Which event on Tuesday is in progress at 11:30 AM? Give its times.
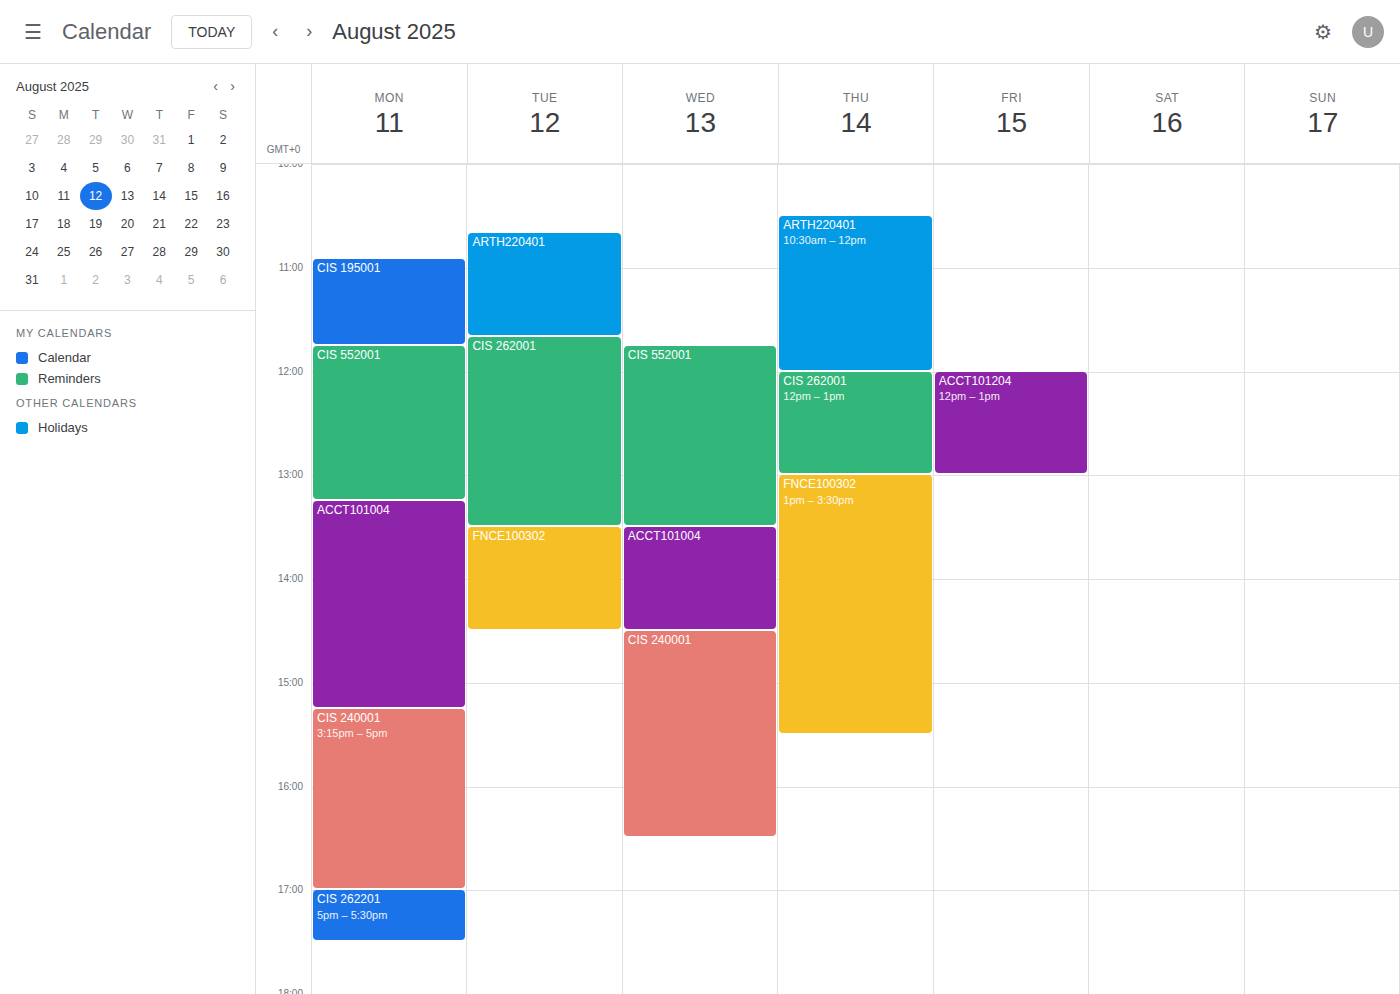
"ARTH220401", 10:40 AM to 11:40 AM